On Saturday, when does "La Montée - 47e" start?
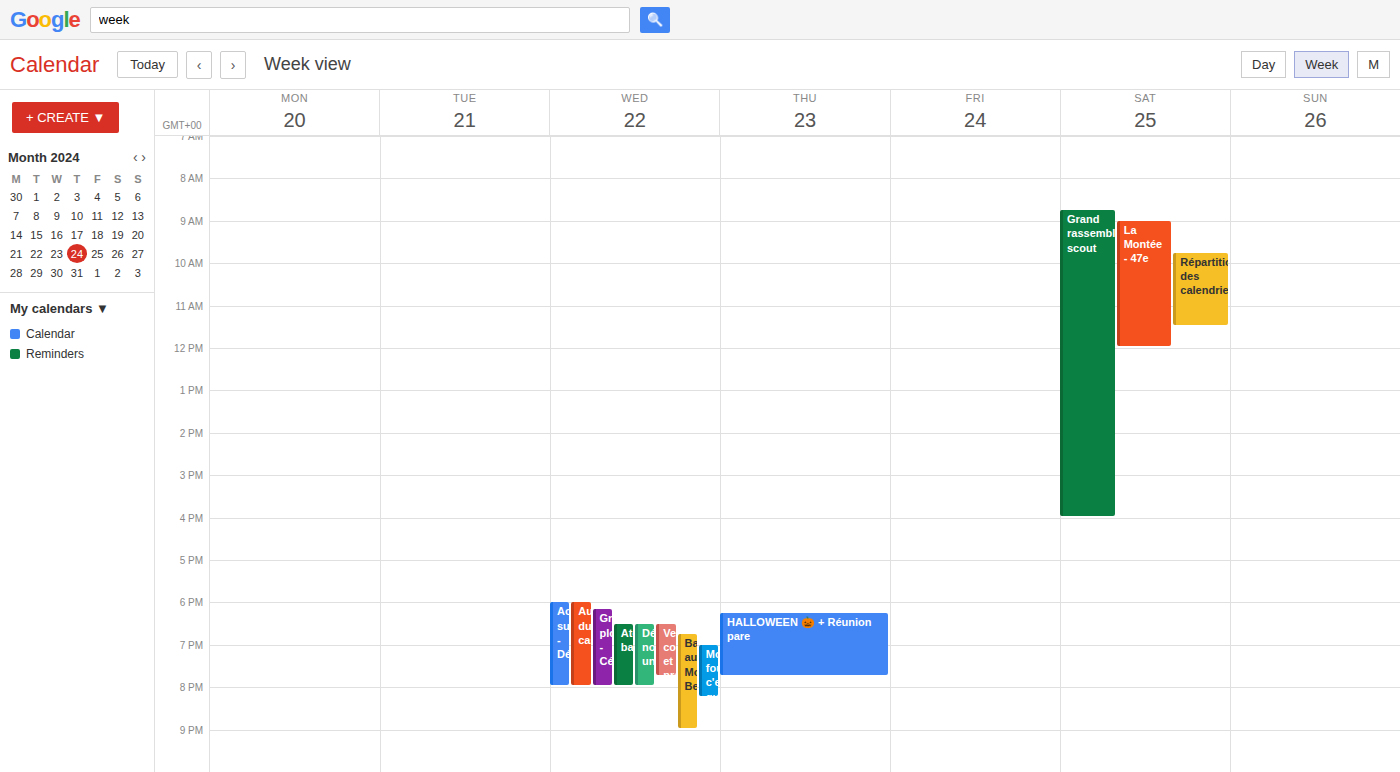
9:00 AM